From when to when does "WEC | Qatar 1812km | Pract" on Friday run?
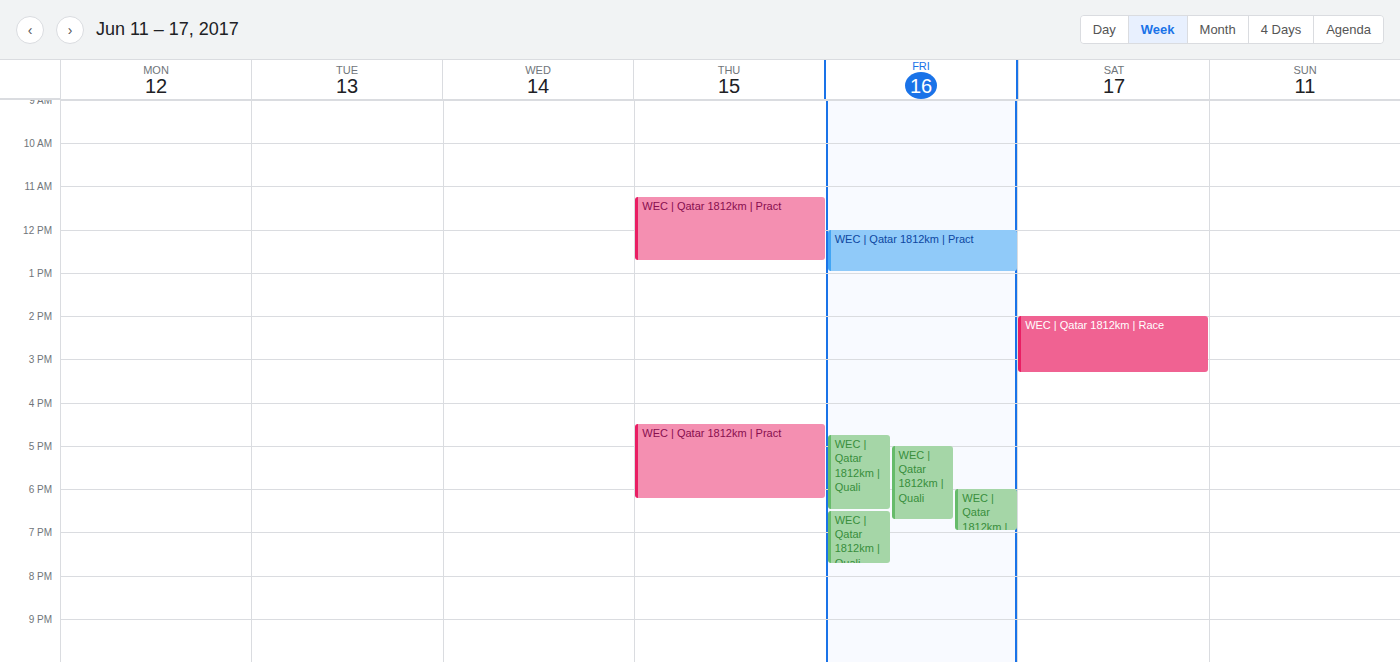
12:00 PM to 1:00 PM